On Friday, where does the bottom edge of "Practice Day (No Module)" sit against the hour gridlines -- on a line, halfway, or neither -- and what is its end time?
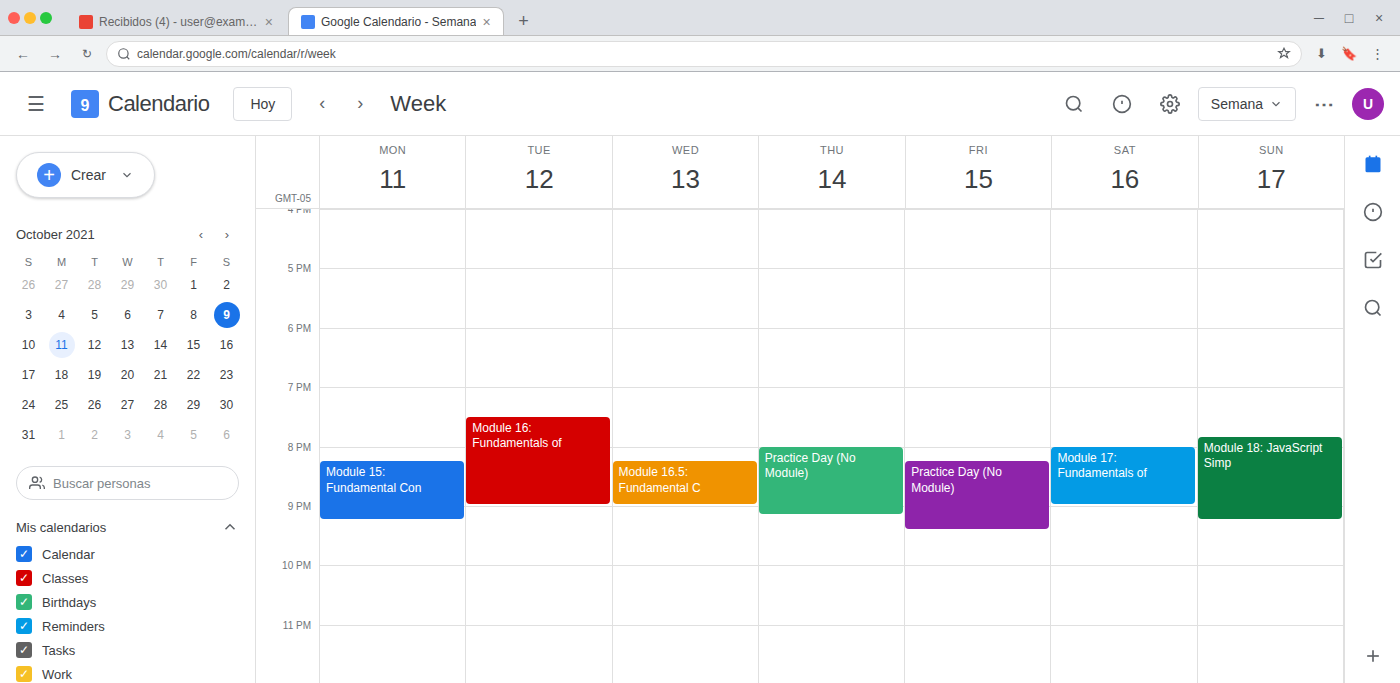
9:25 PM -- neither: 25 minutes below the 9 PM line and 35 minutes above the 10 PM line.